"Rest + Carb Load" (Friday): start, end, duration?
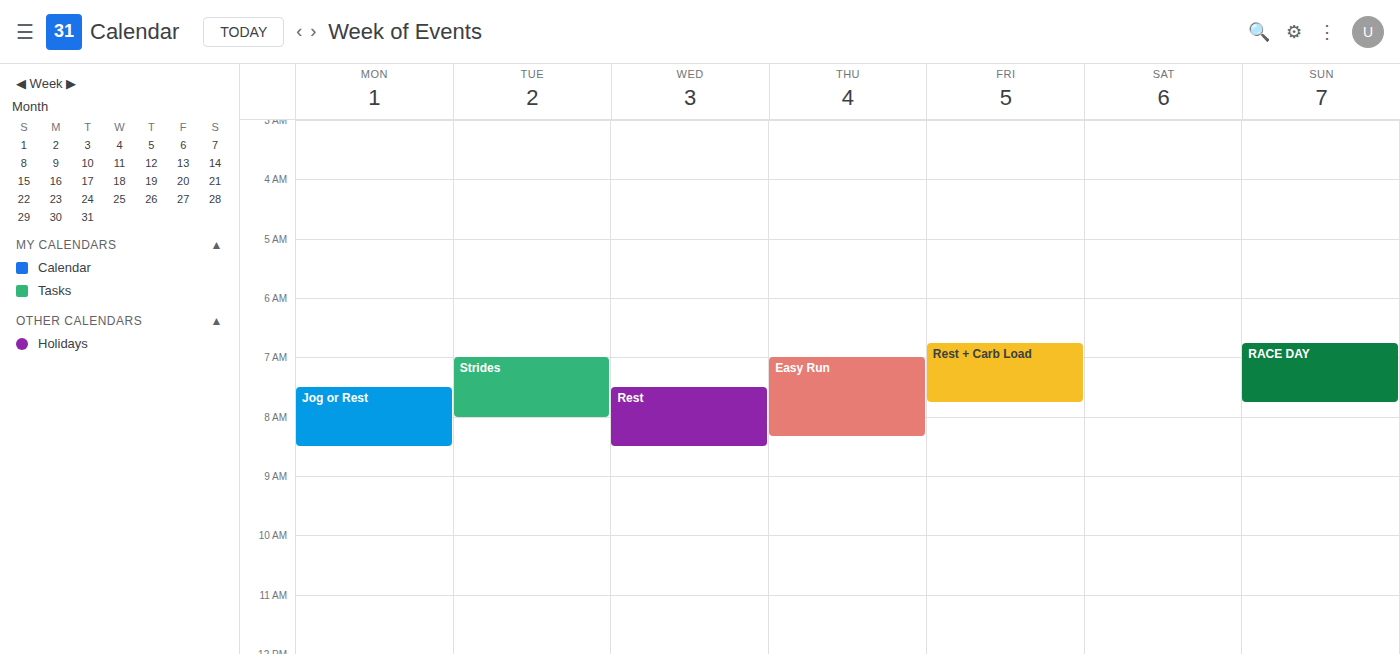
6:45 AM to 7:45 AM, 1 hour